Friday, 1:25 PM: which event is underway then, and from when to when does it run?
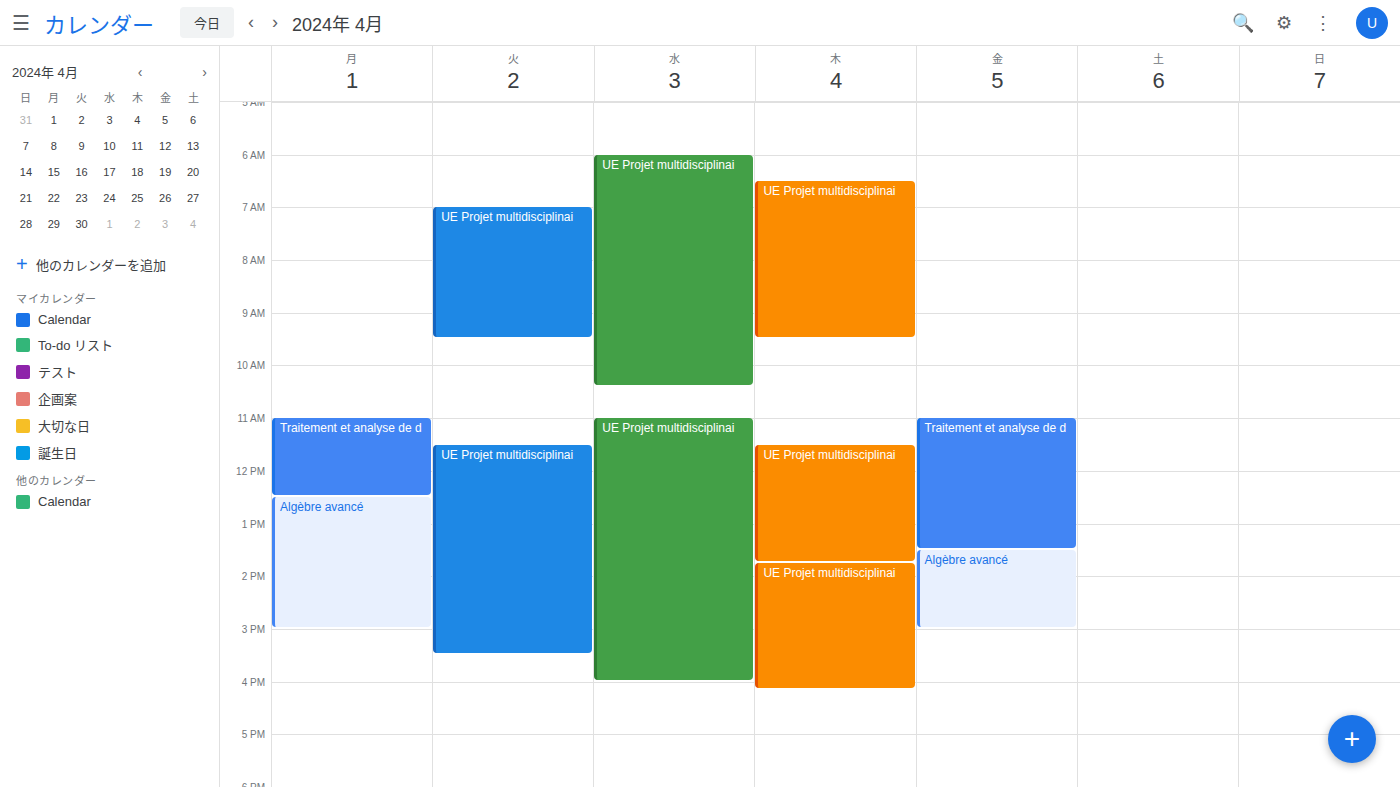
"Traitement et analyse de d", 11:00 AM to 1:30 PM